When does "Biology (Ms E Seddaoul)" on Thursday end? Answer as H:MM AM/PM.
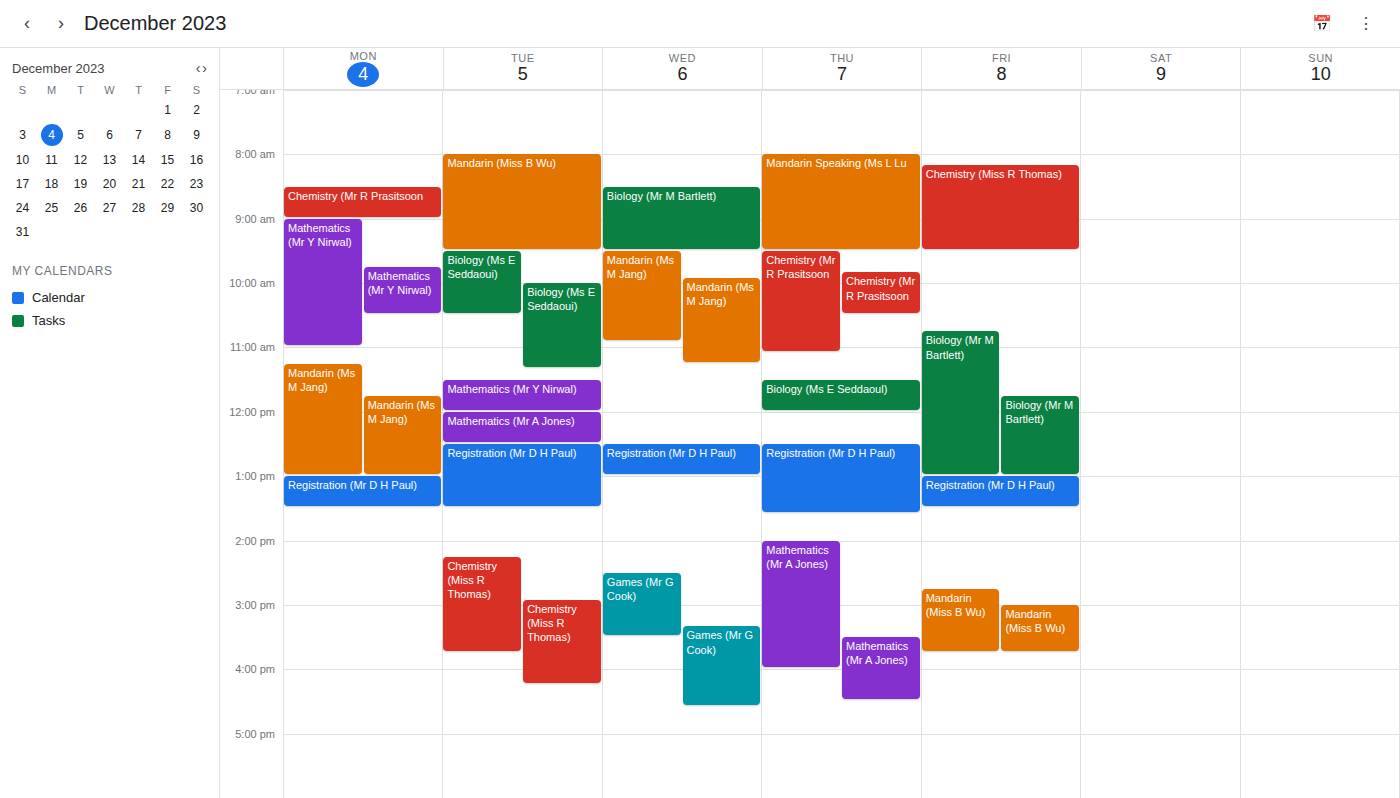
12:00 PM